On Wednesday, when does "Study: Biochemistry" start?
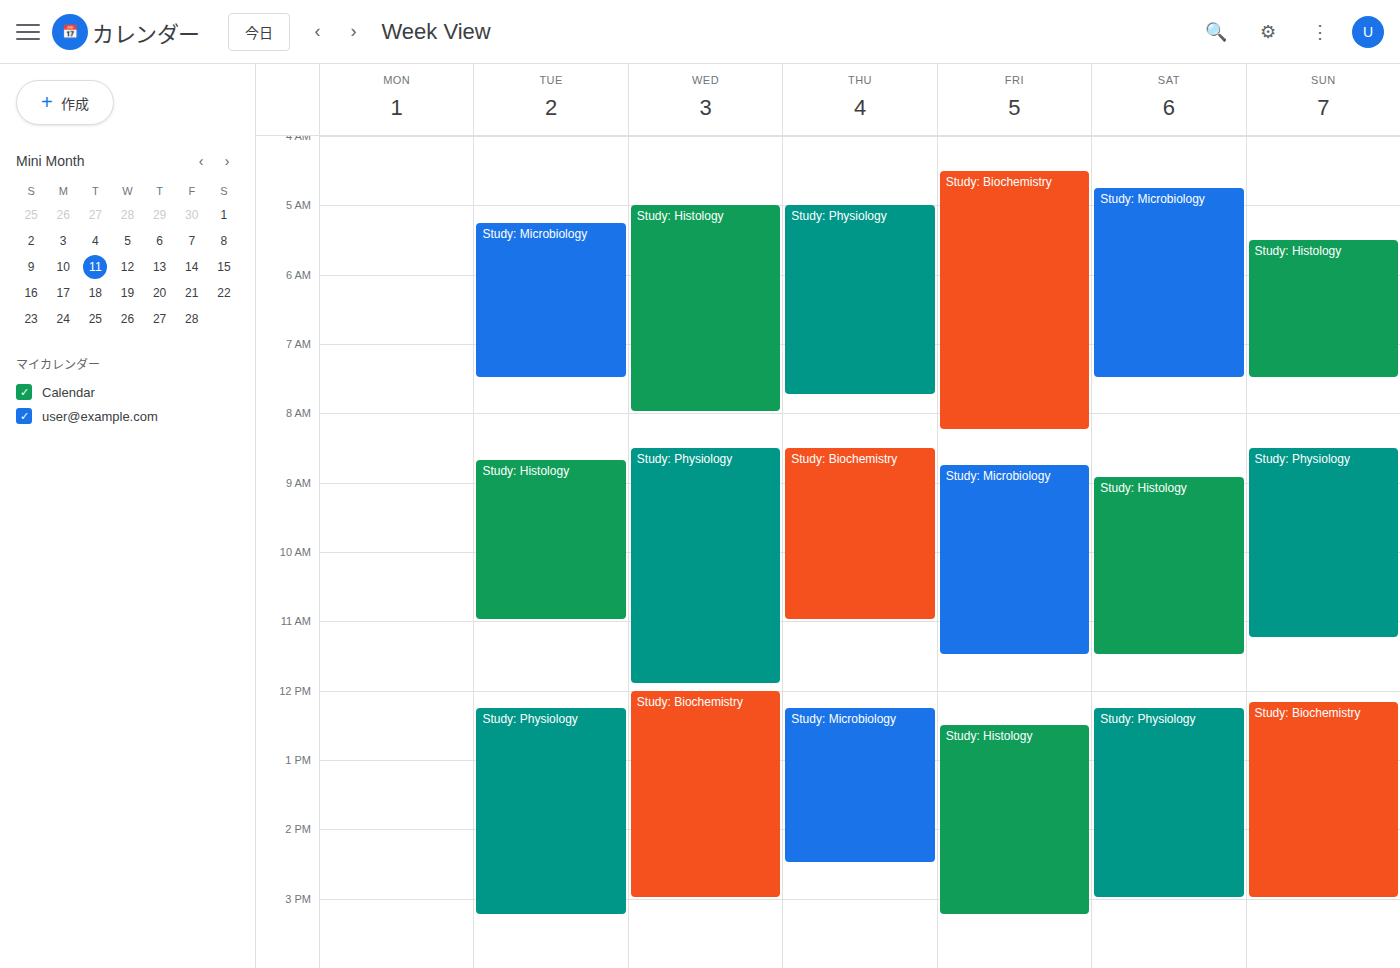
12:00 PM